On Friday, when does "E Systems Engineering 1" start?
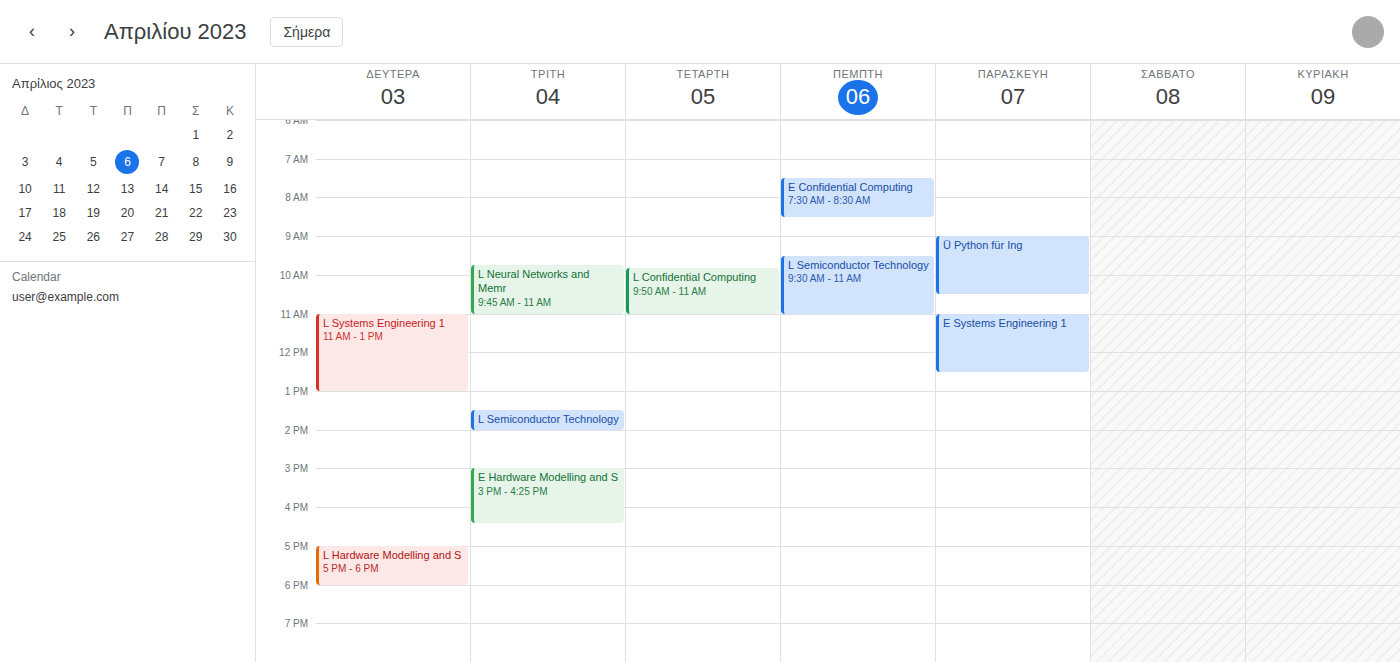
11:00 AM